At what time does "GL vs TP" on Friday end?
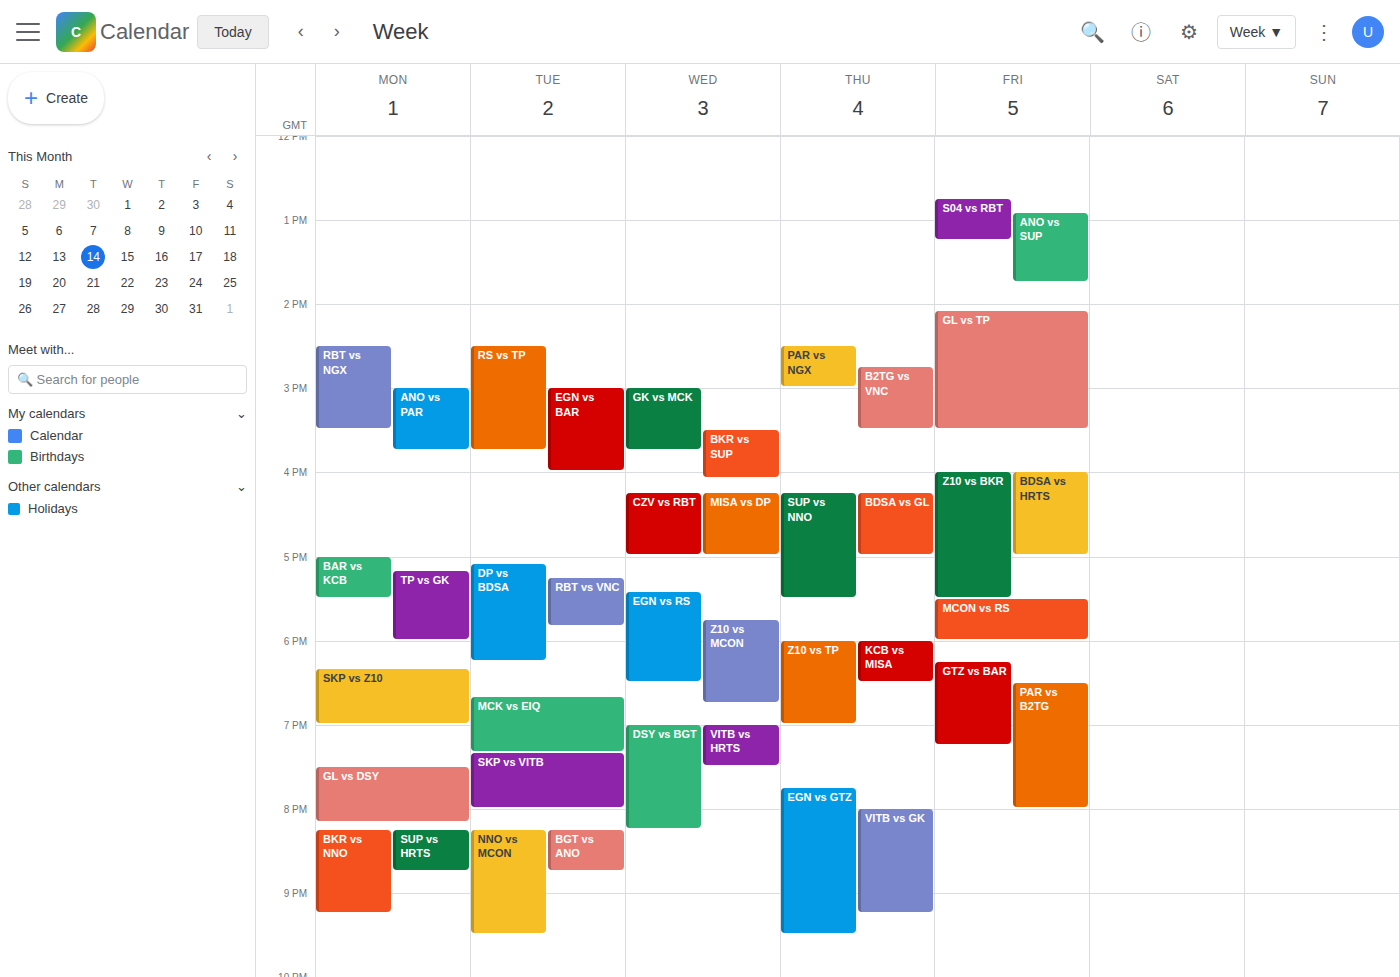
3:30 PM